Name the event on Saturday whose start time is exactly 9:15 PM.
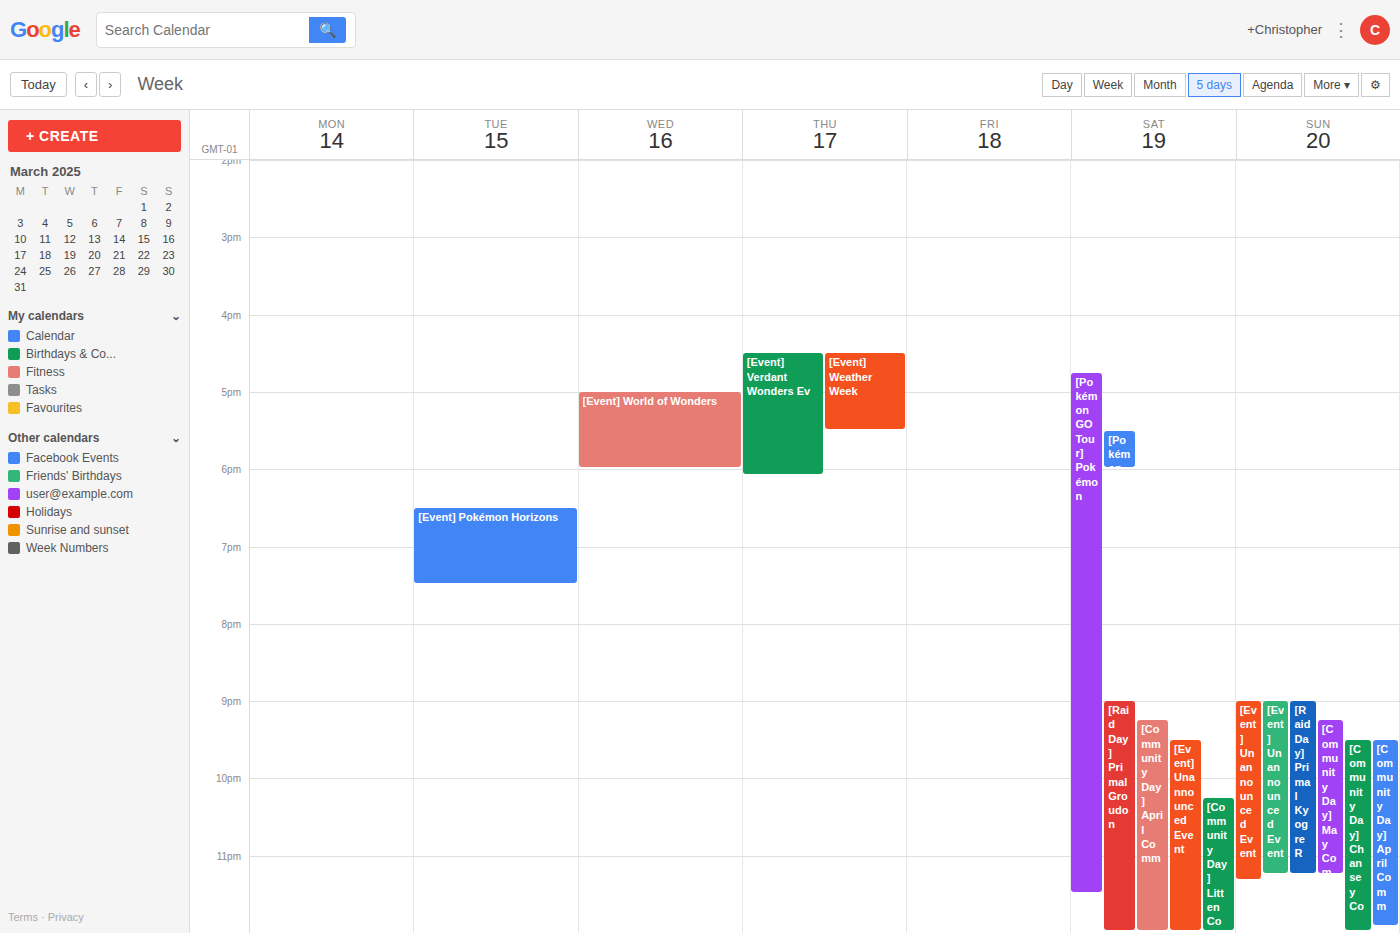
"[Community Day] April Comm"